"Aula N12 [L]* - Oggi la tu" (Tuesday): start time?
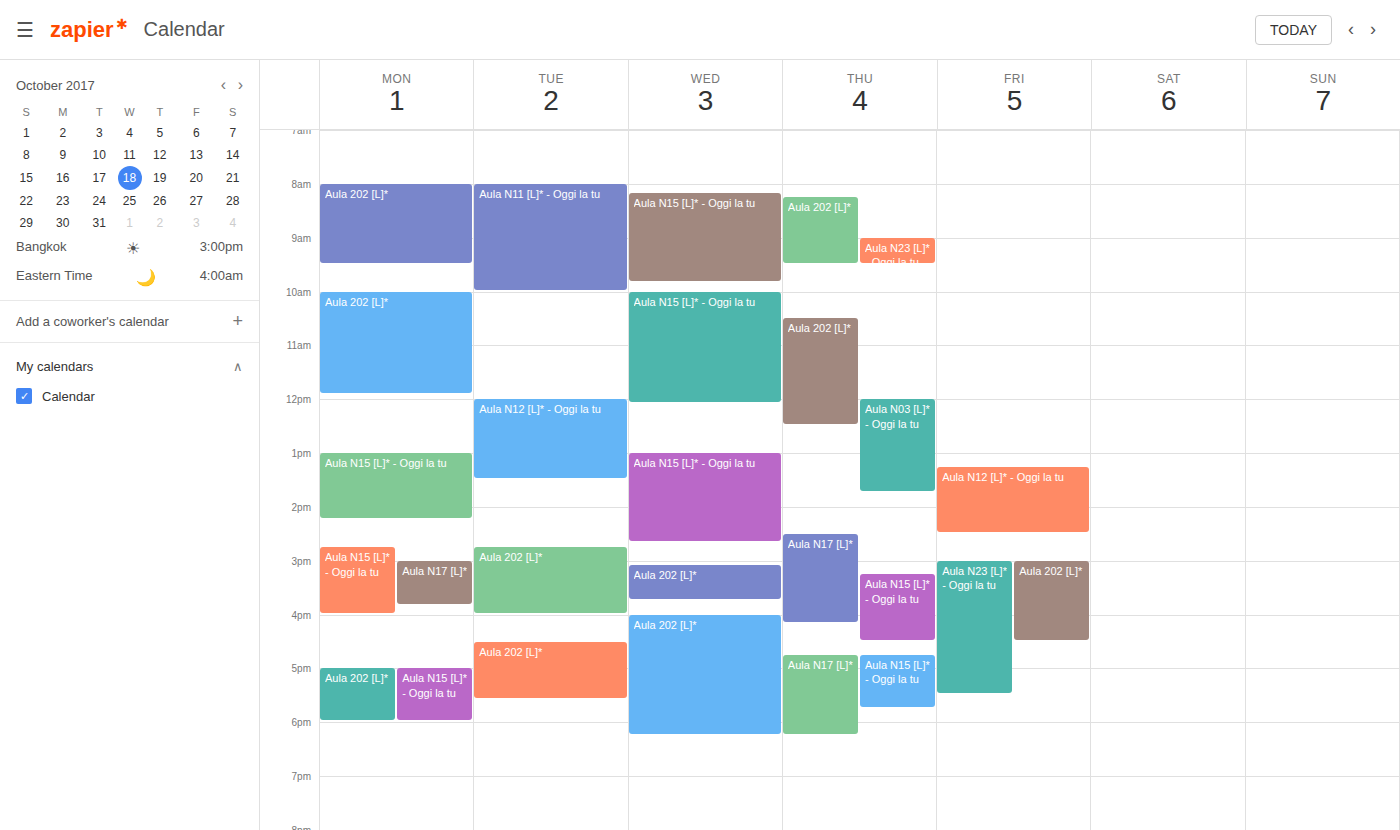
12:00 PM